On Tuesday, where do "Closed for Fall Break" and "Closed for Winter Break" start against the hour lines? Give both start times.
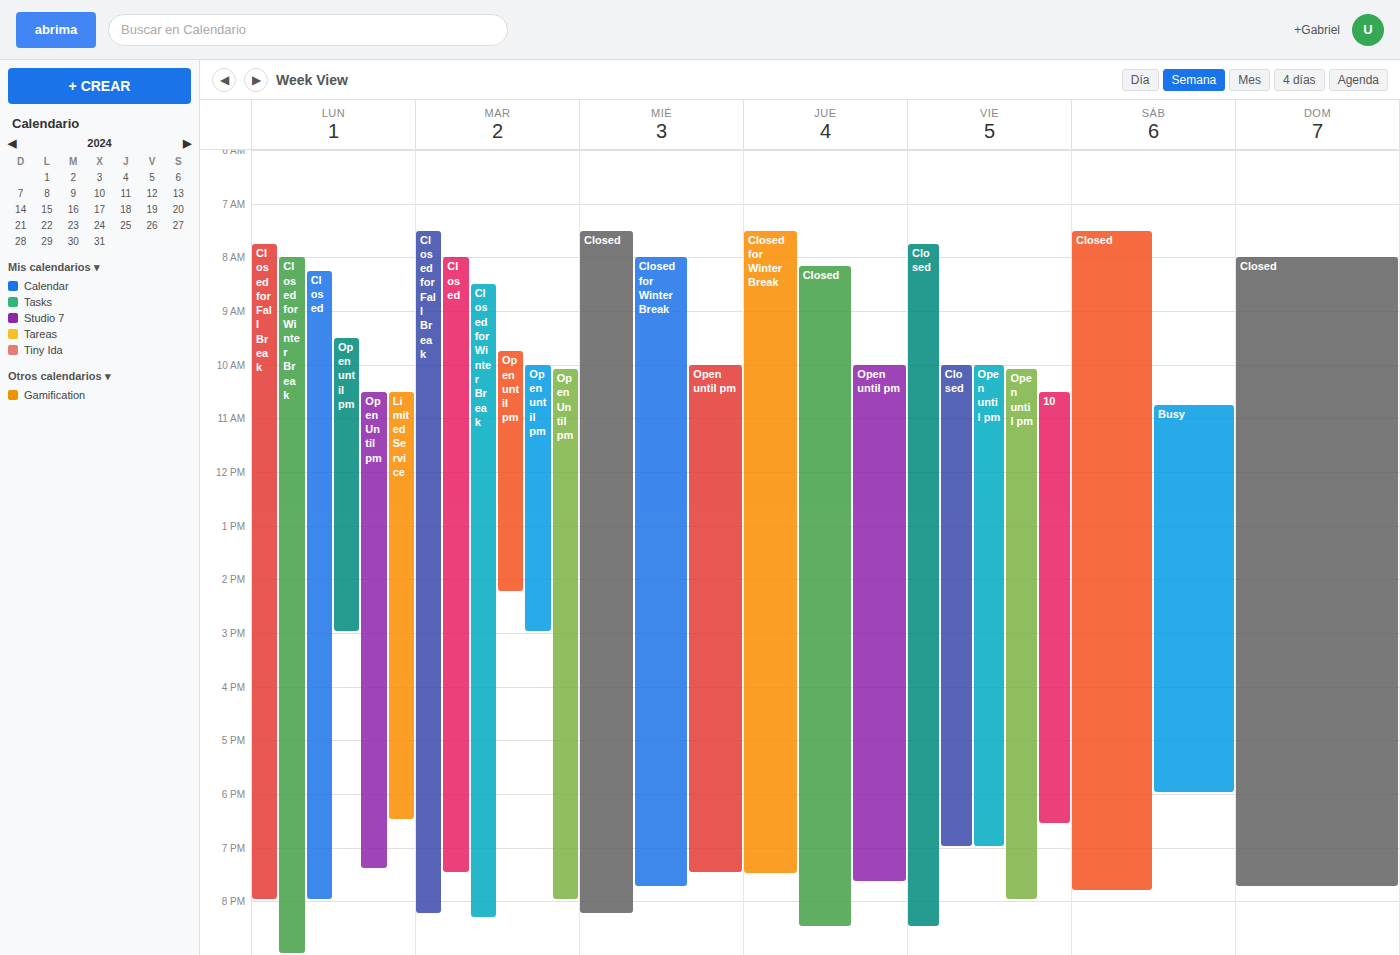
"Closed for Fall Break": 7:30 AM, halfway between the 7 AM and 8 AM lines. "Closed for Winter Break": 8:30 AM, halfway between the 8 AM and 9 AM lines.